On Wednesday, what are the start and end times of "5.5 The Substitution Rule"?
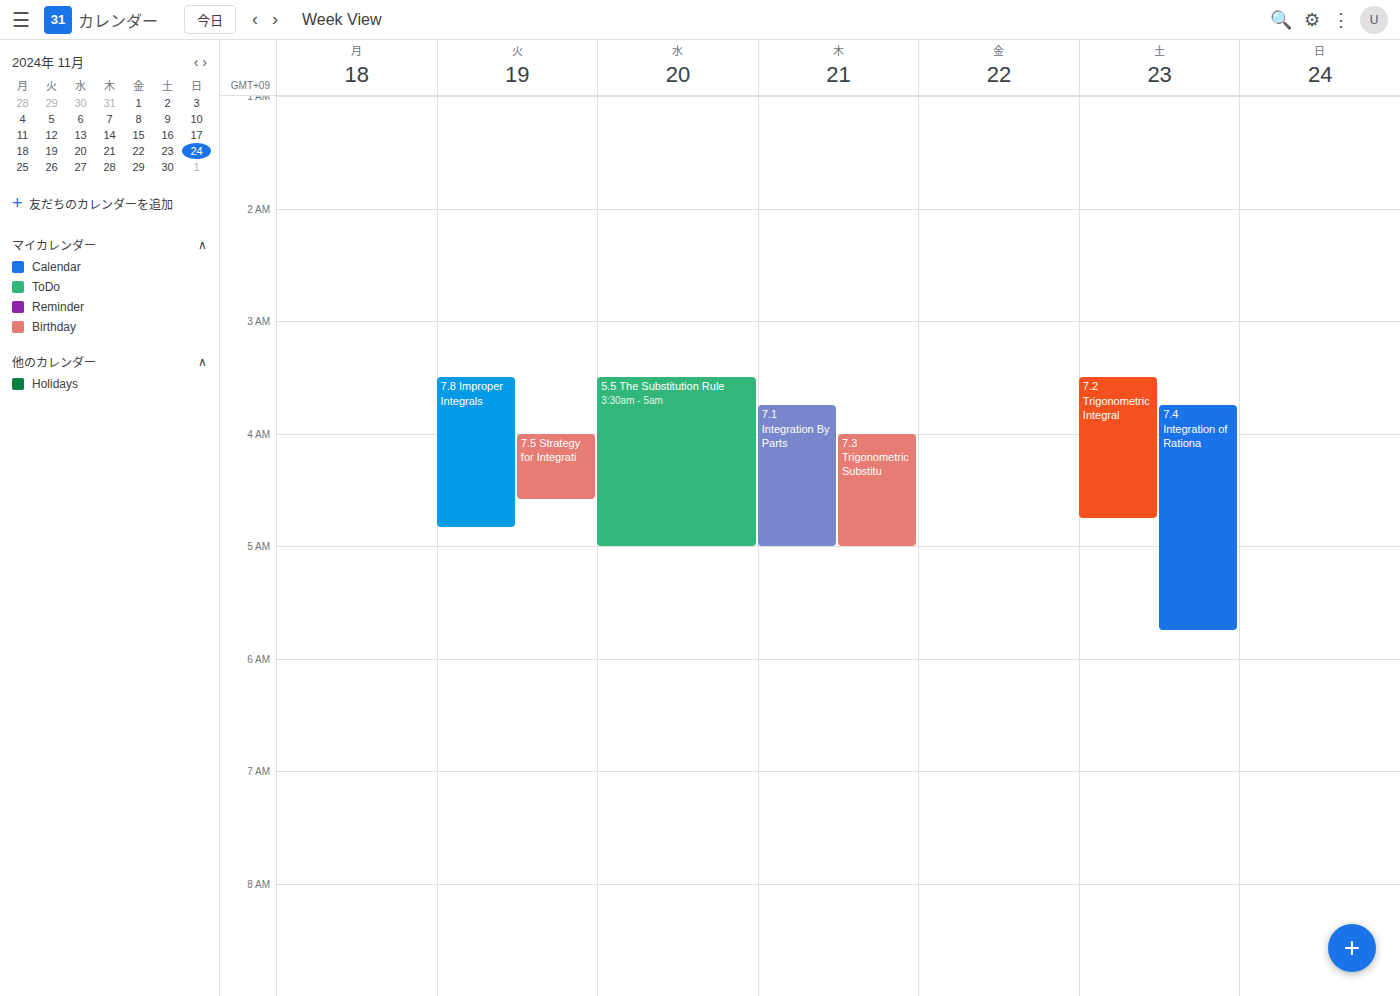
3:30 AM to 5:00 AM